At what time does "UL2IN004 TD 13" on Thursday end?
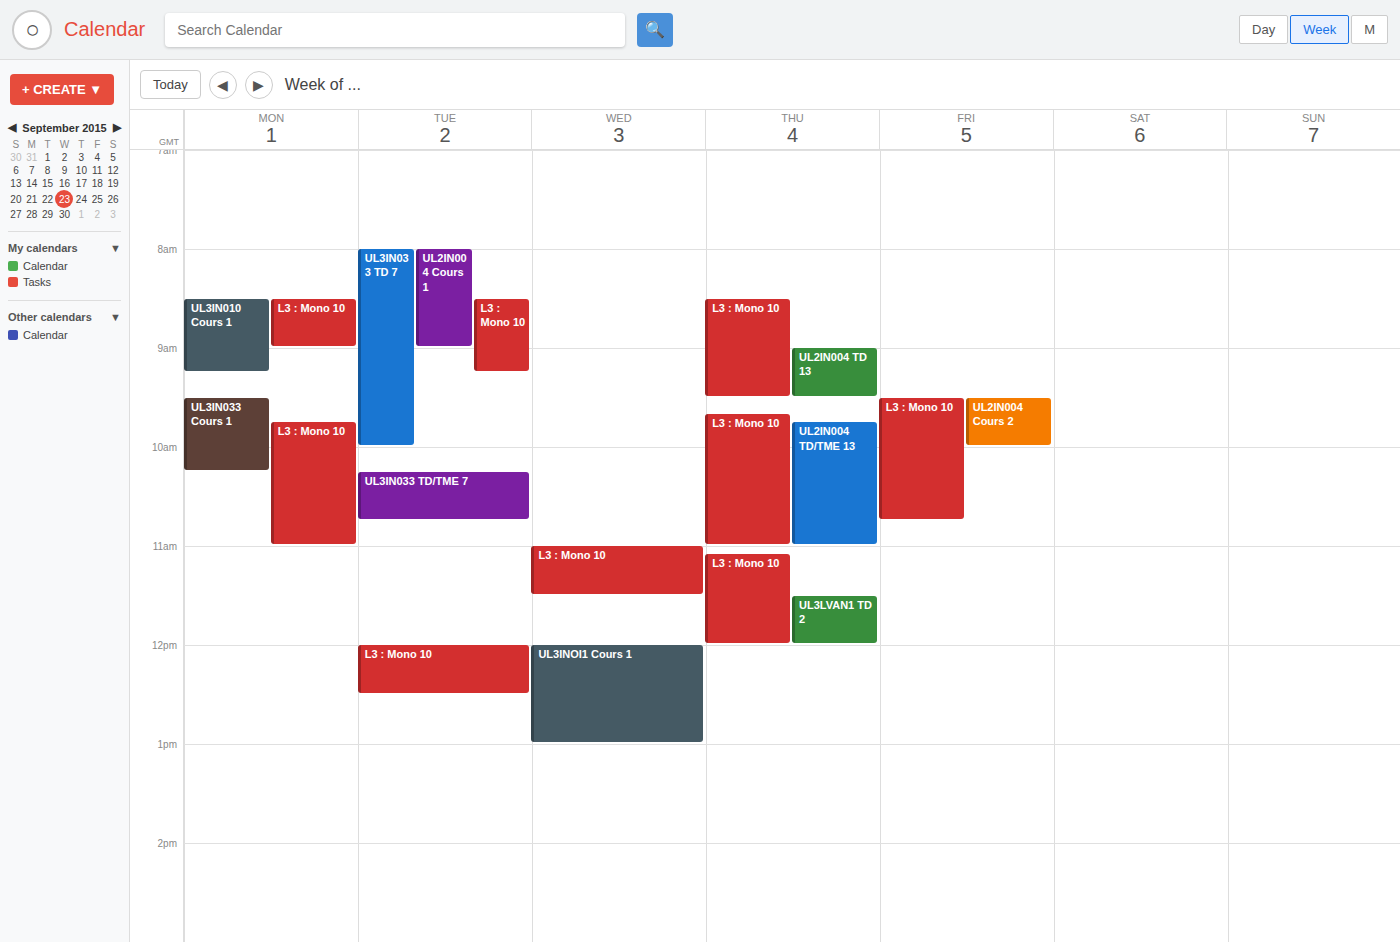
9:30 AM